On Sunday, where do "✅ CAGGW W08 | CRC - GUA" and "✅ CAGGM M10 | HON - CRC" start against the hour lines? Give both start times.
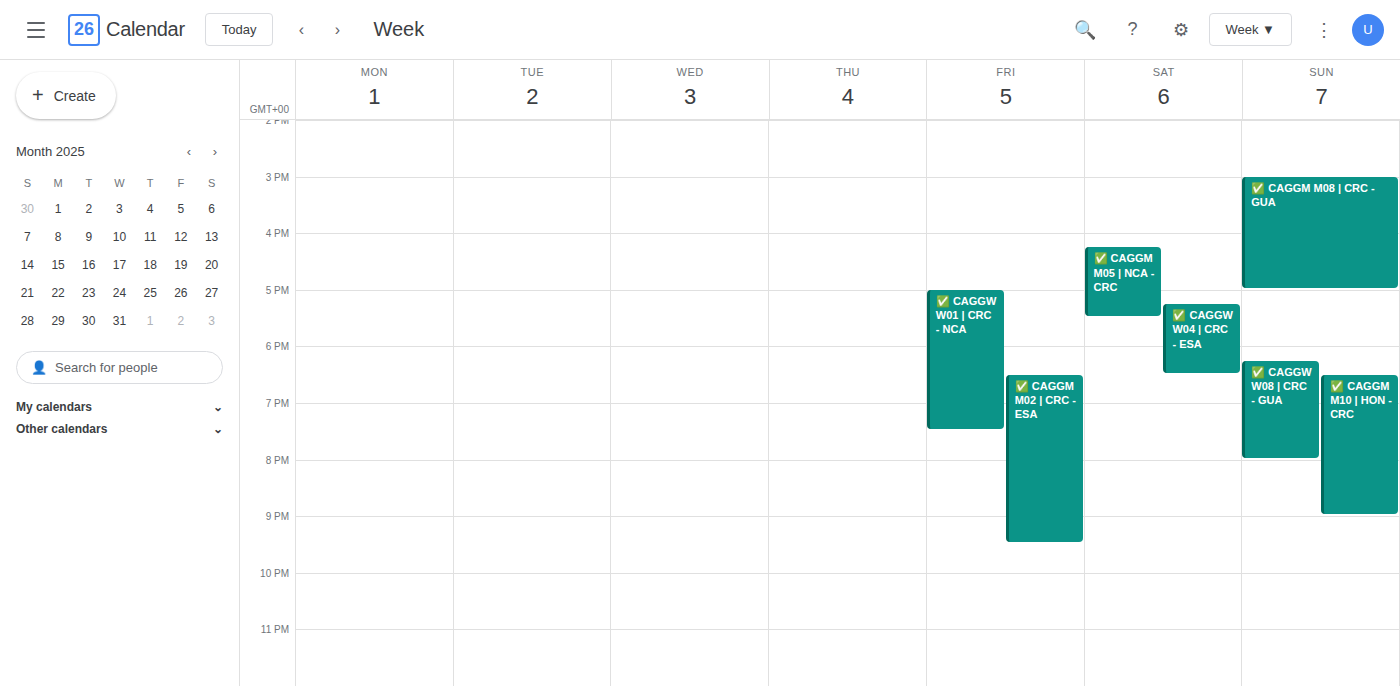
"✅ CAGGW W08 | CRC - GUA": 6:15 PM, neither: a quarter of the way from the 6 PM line to the 7 PM line. "✅ CAGGM M10 | HON - CRC": 6:30 PM, halfway between the 6 PM and 7 PM lines.